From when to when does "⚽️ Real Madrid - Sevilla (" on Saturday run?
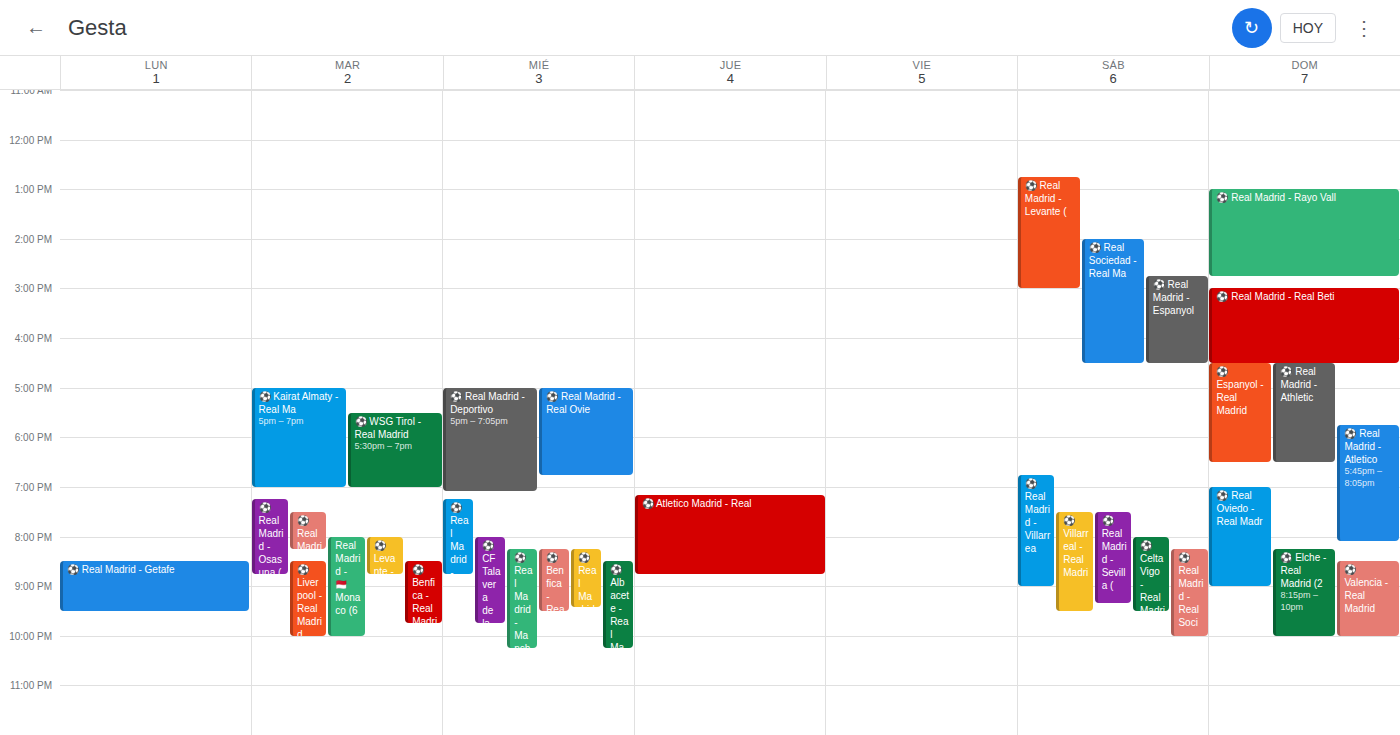
19:30 to 21:20